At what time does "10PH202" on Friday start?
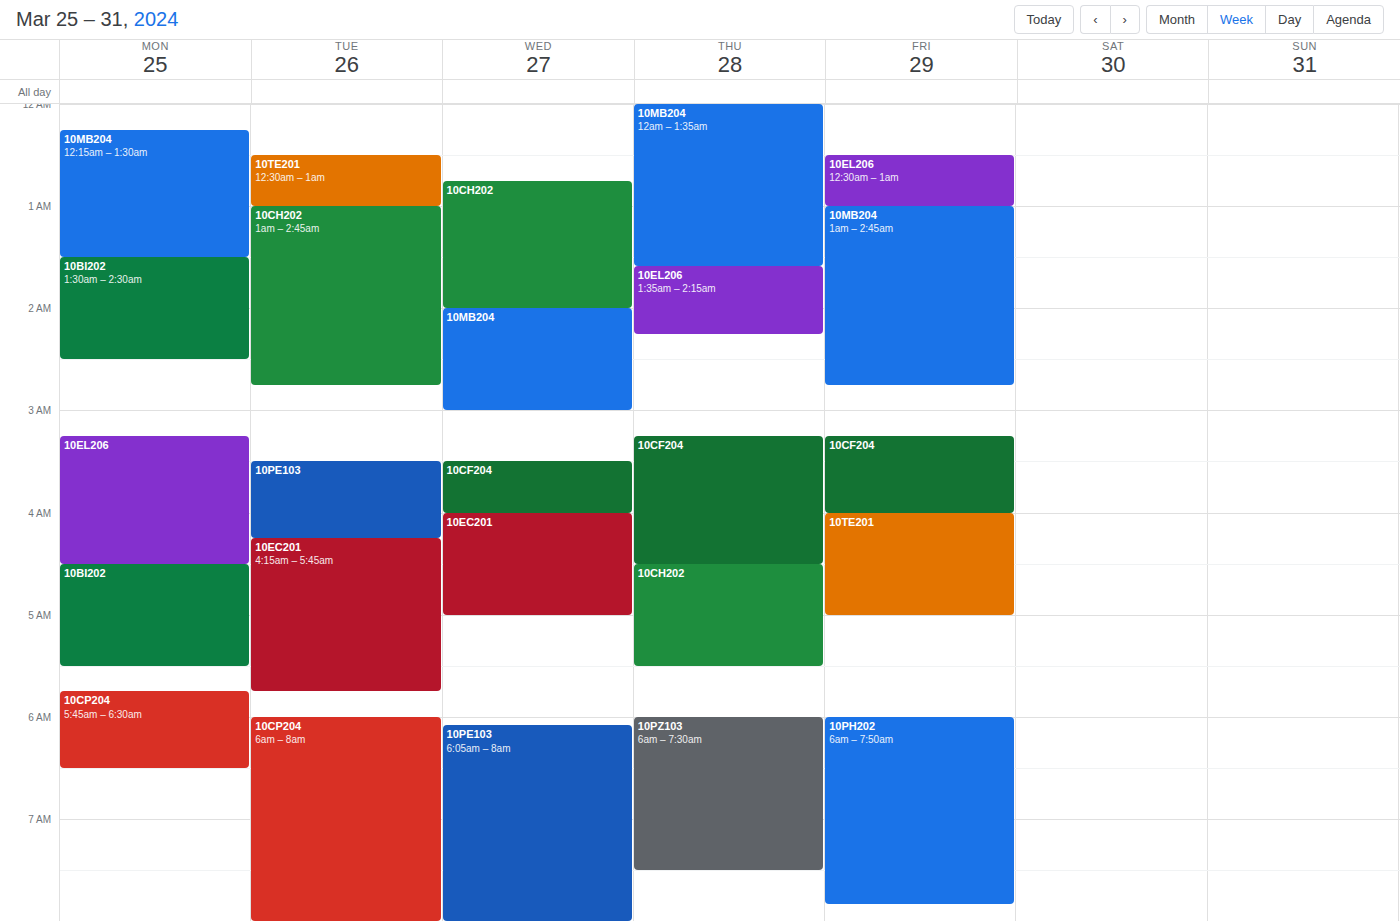
6:00 AM